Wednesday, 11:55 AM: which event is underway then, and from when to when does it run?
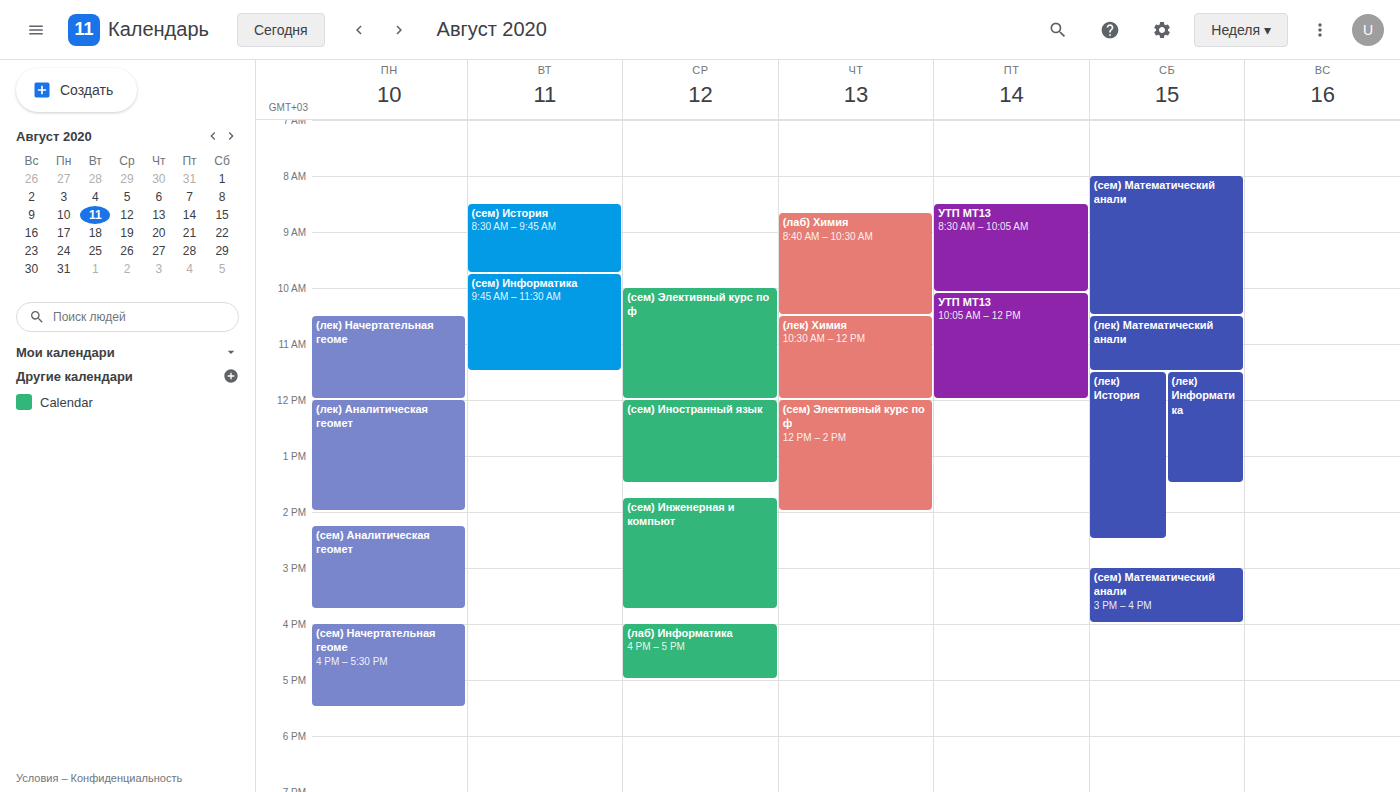
"(сем) Элективный курс по ф", 10:00 AM to 12:00 PM